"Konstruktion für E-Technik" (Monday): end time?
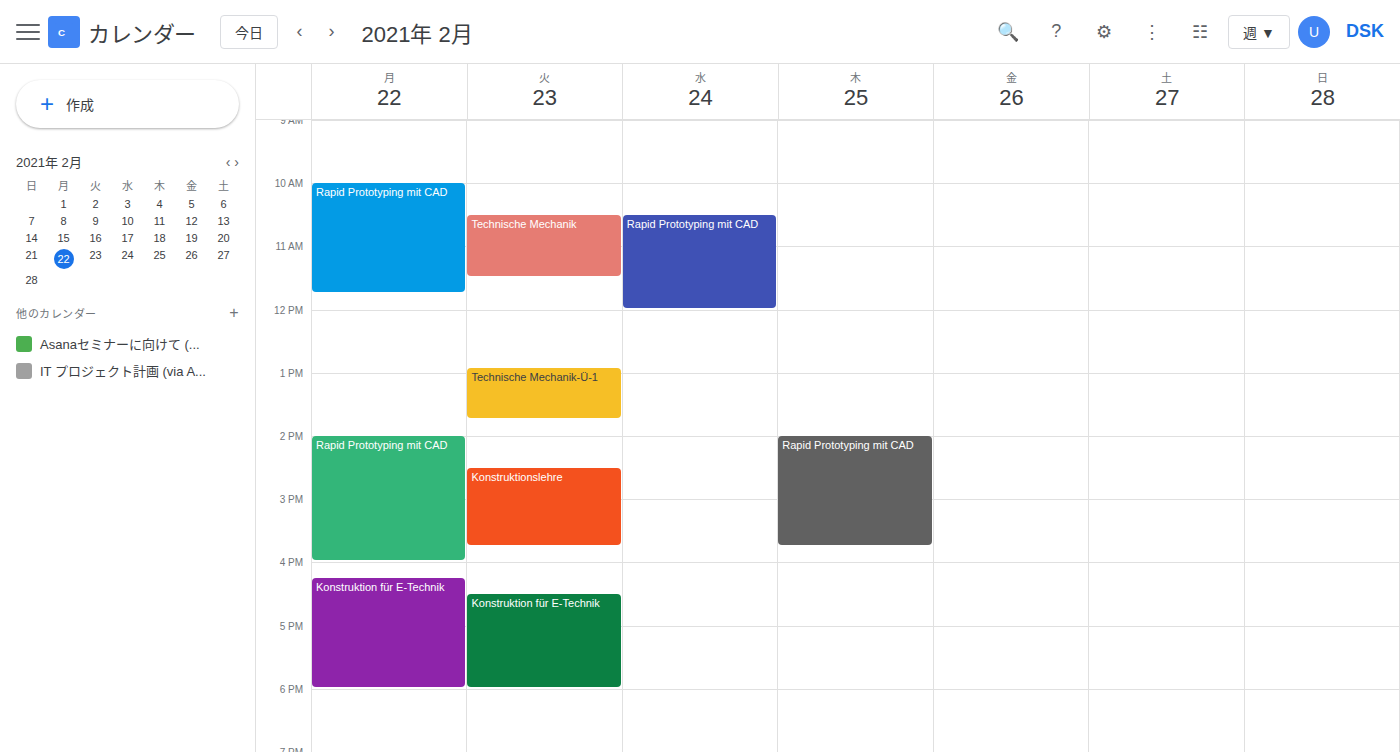
6:00 PM